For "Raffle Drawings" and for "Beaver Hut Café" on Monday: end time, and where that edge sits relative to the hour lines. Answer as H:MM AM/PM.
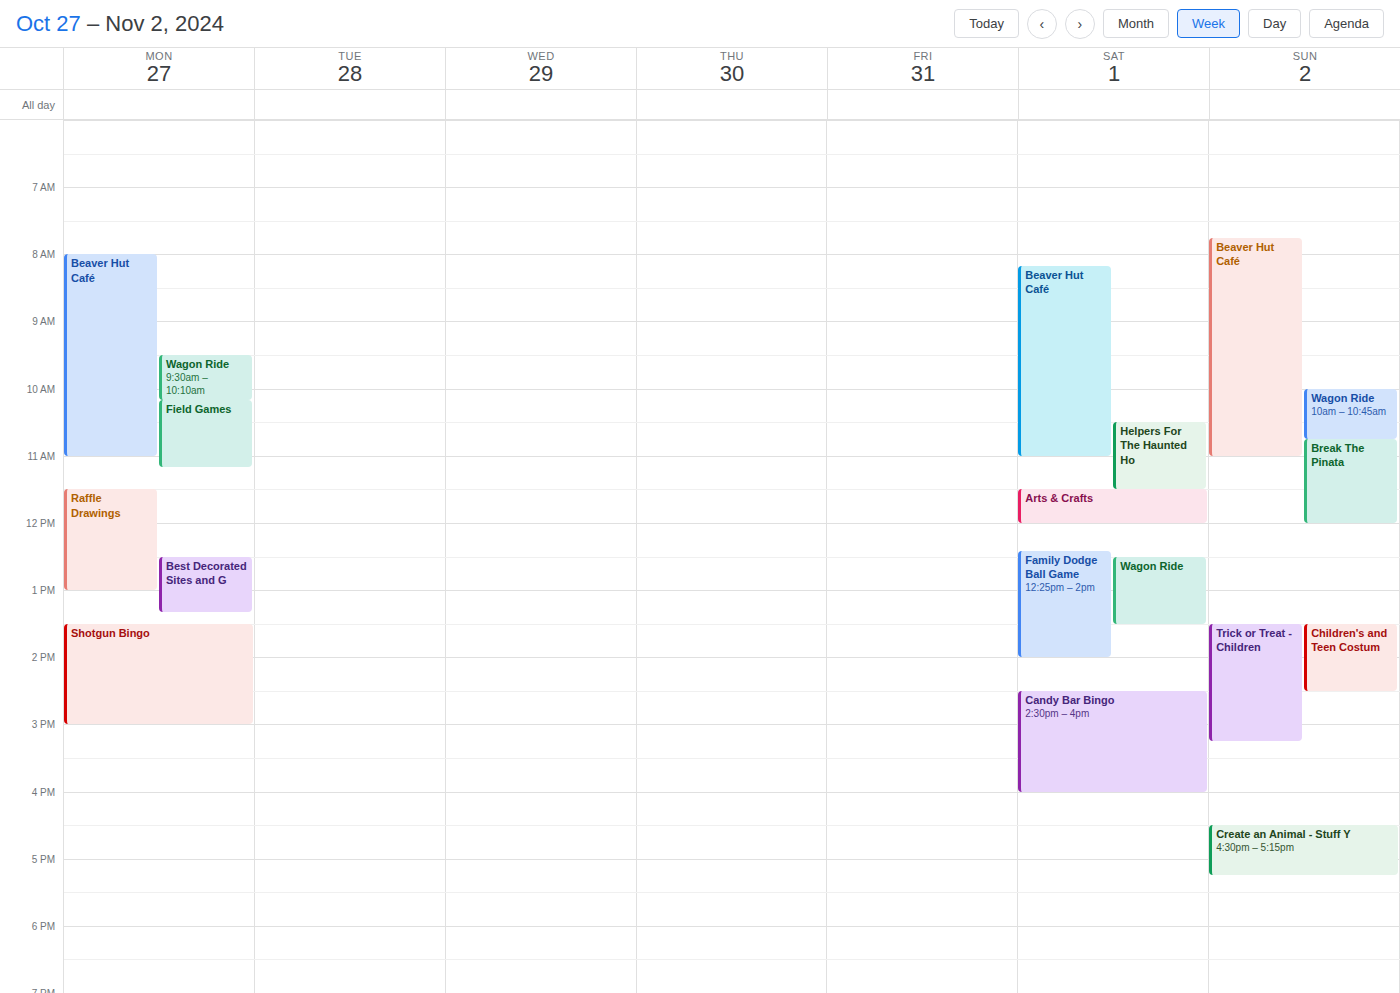
"Raffle Drawings": 1:00 PM, exactly on the 1 PM line. "Beaver Hut Café": 11:00 AM, exactly on the 11 AM line.